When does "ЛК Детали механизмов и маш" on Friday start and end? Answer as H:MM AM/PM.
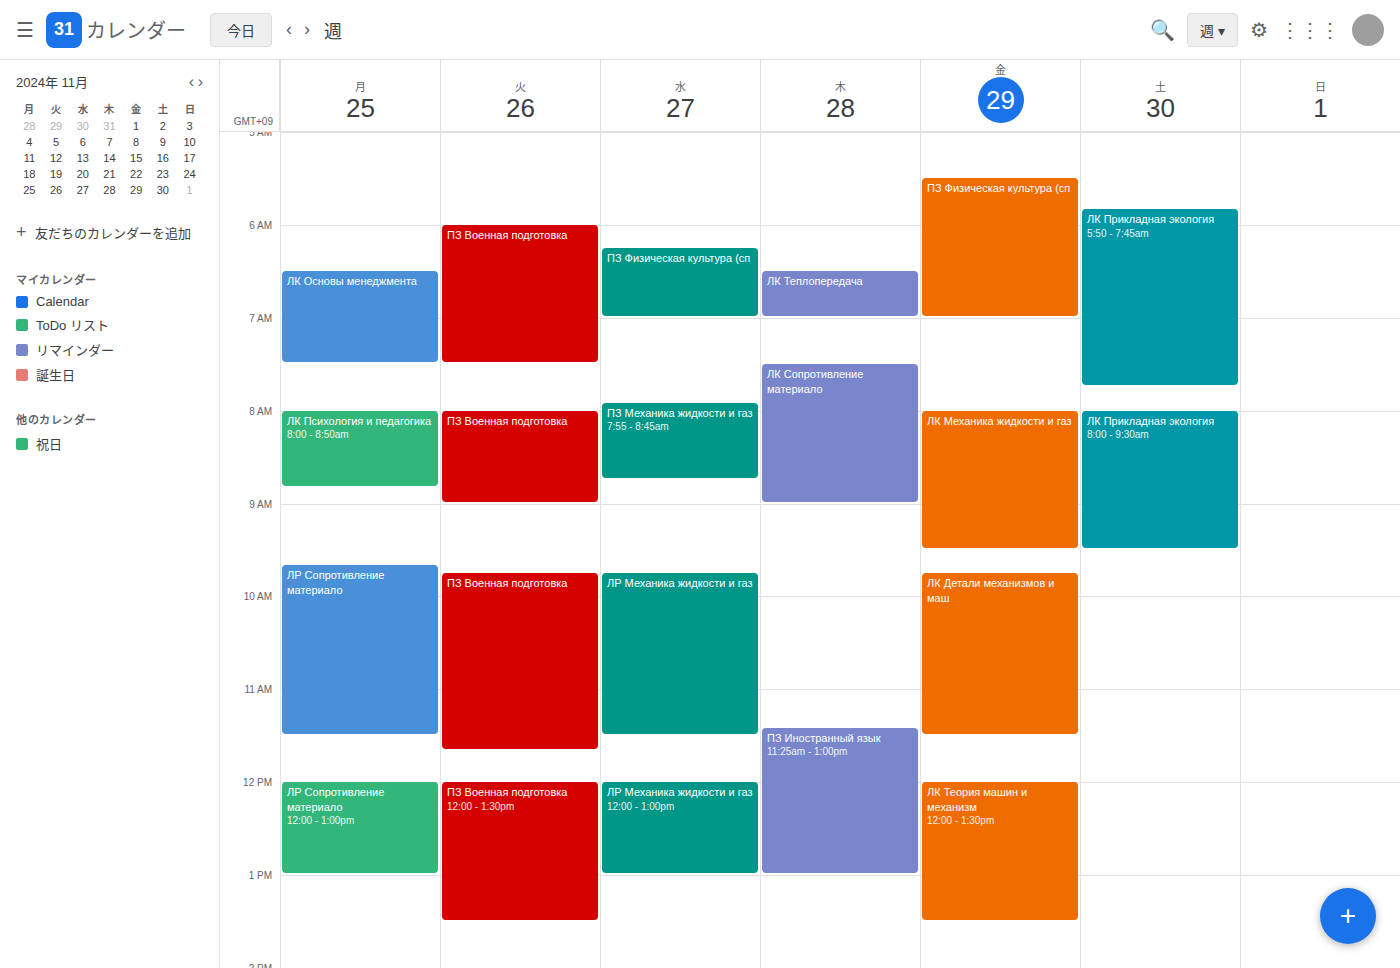
9:45 AM to 11:30 AM